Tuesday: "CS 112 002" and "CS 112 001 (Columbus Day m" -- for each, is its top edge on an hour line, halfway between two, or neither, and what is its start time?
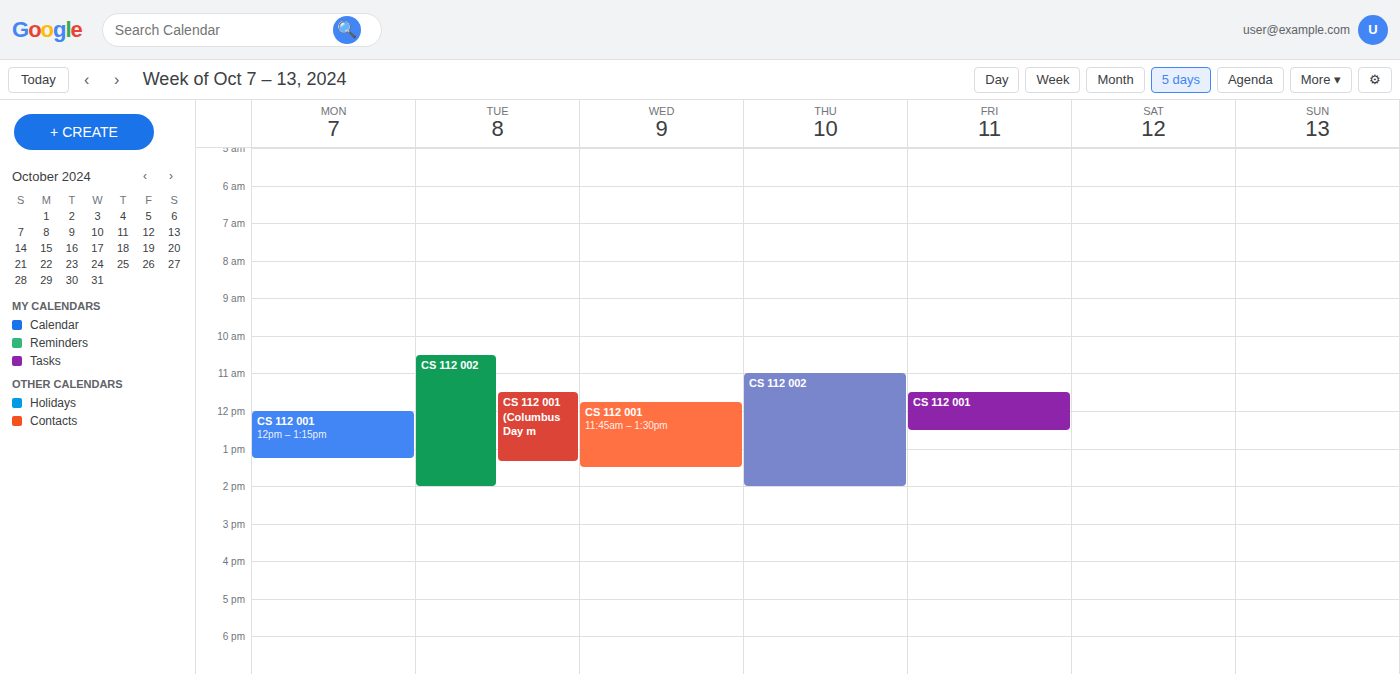
"CS 112 002": 10:30 AM, halfway between the 10 AM and 11 AM lines. "CS 112 001 (Columbus Day m": 11:30 AM, halfway between the 11 AM and 12 PM lines.